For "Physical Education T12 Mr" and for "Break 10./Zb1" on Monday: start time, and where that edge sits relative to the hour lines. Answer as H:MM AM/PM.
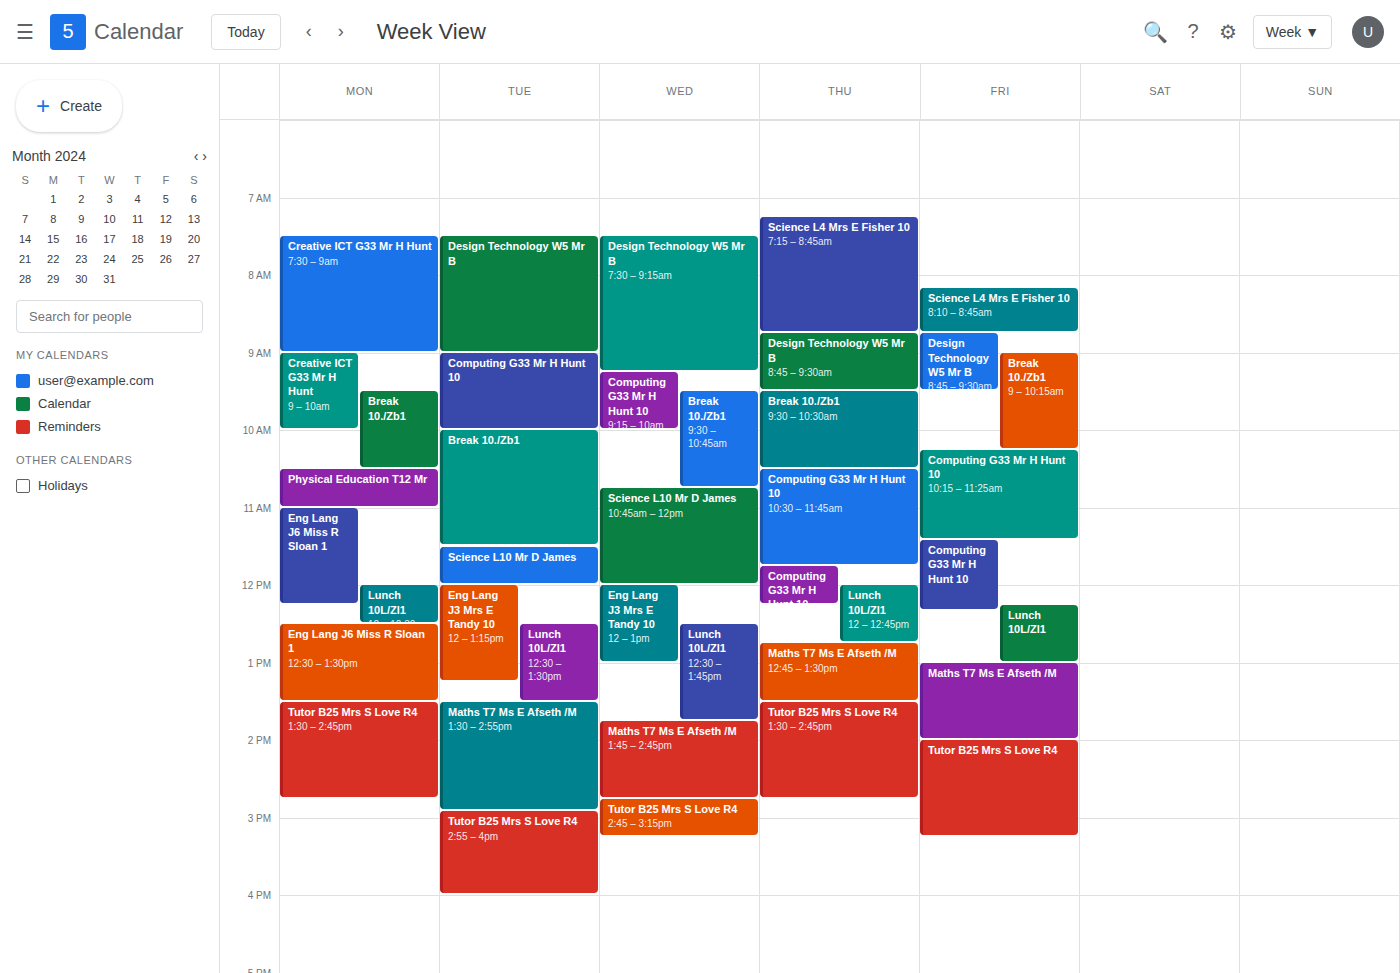
"Physical Education T12 Mr": 10:30 AM, halfway between the 10 AM and 11 AM lines. "Break 10./Zb1": 9:30 AM, halfway between the 9 AM and 10 AM lines.